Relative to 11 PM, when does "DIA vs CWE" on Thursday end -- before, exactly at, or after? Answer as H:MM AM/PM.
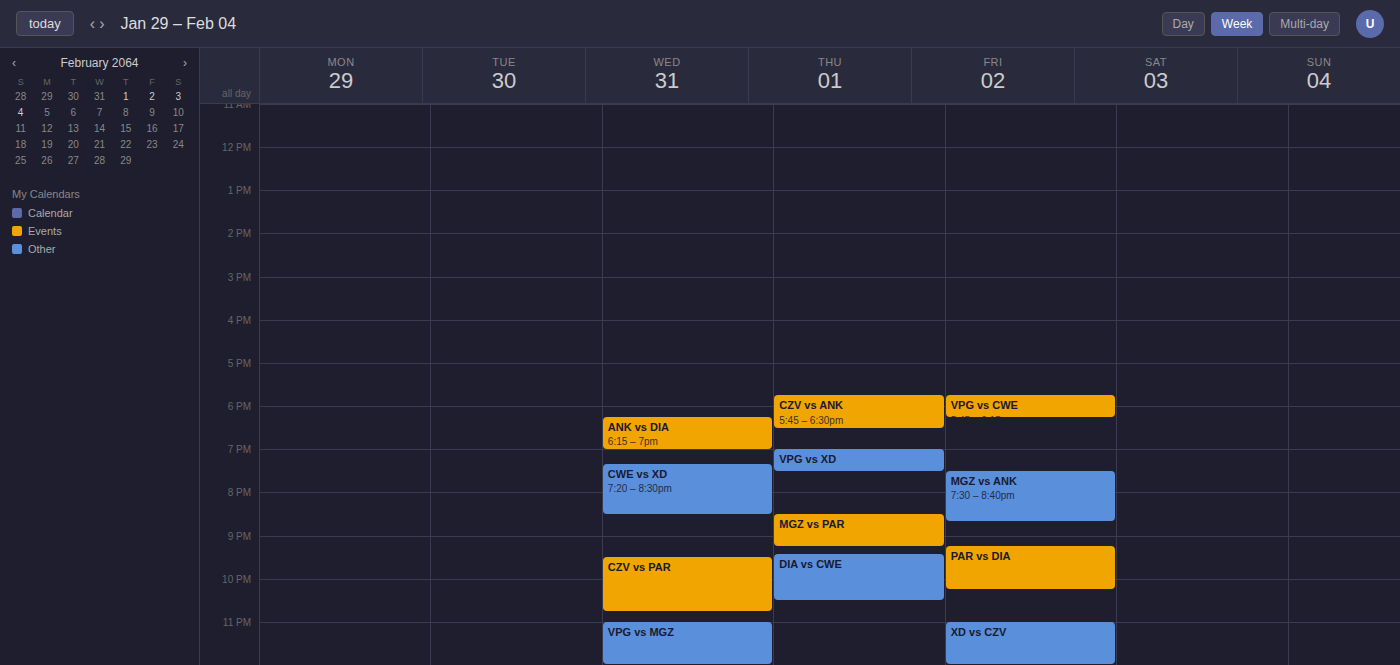
10:30 PM -- before 11 PM, 30 minutes above the 11 PM line.